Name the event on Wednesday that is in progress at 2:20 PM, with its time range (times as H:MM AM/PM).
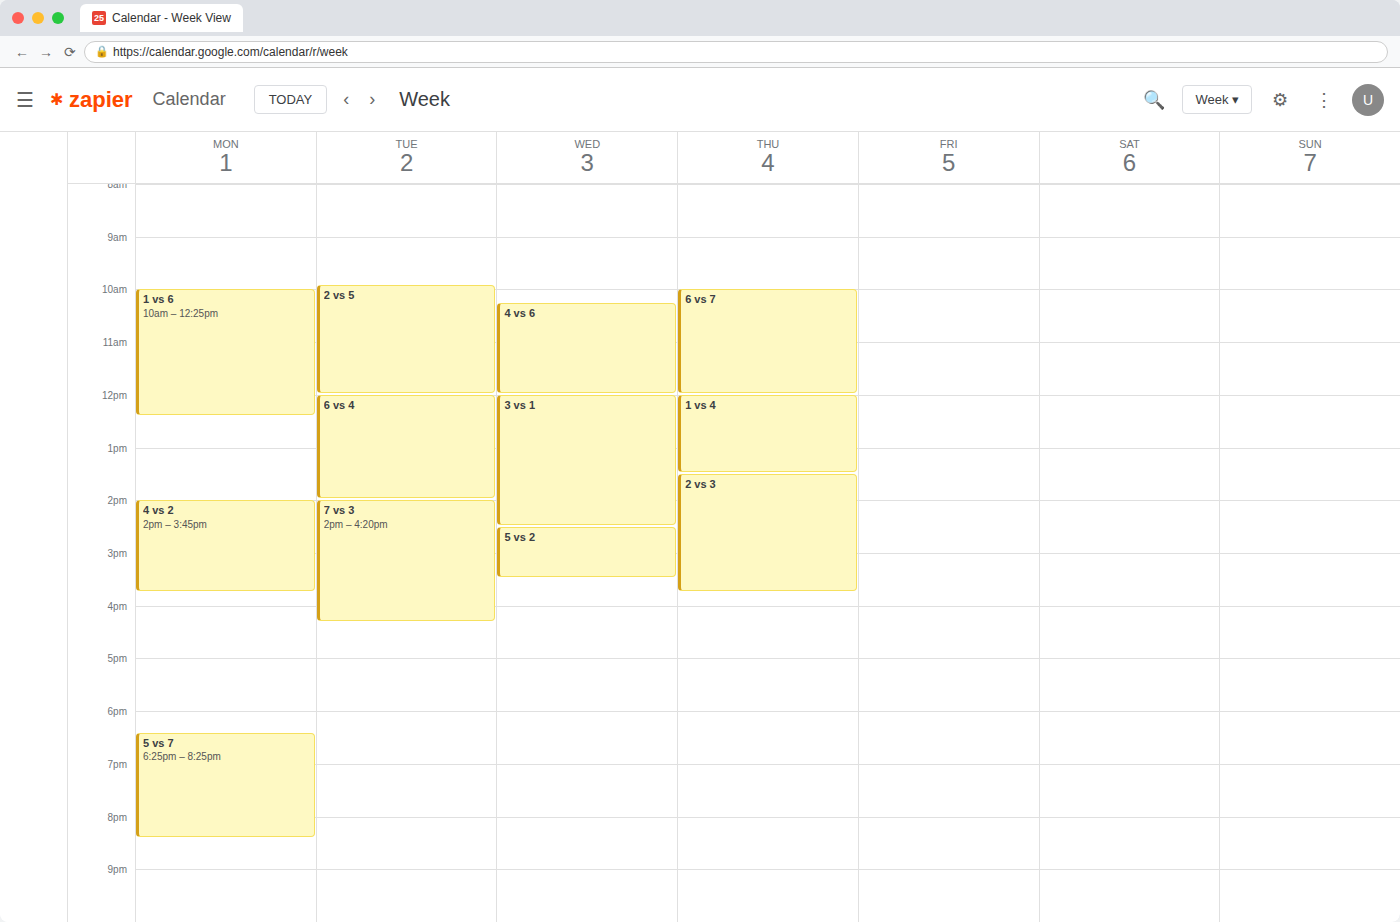
"3 vs 1", 12:00 PM to 2:30 PM